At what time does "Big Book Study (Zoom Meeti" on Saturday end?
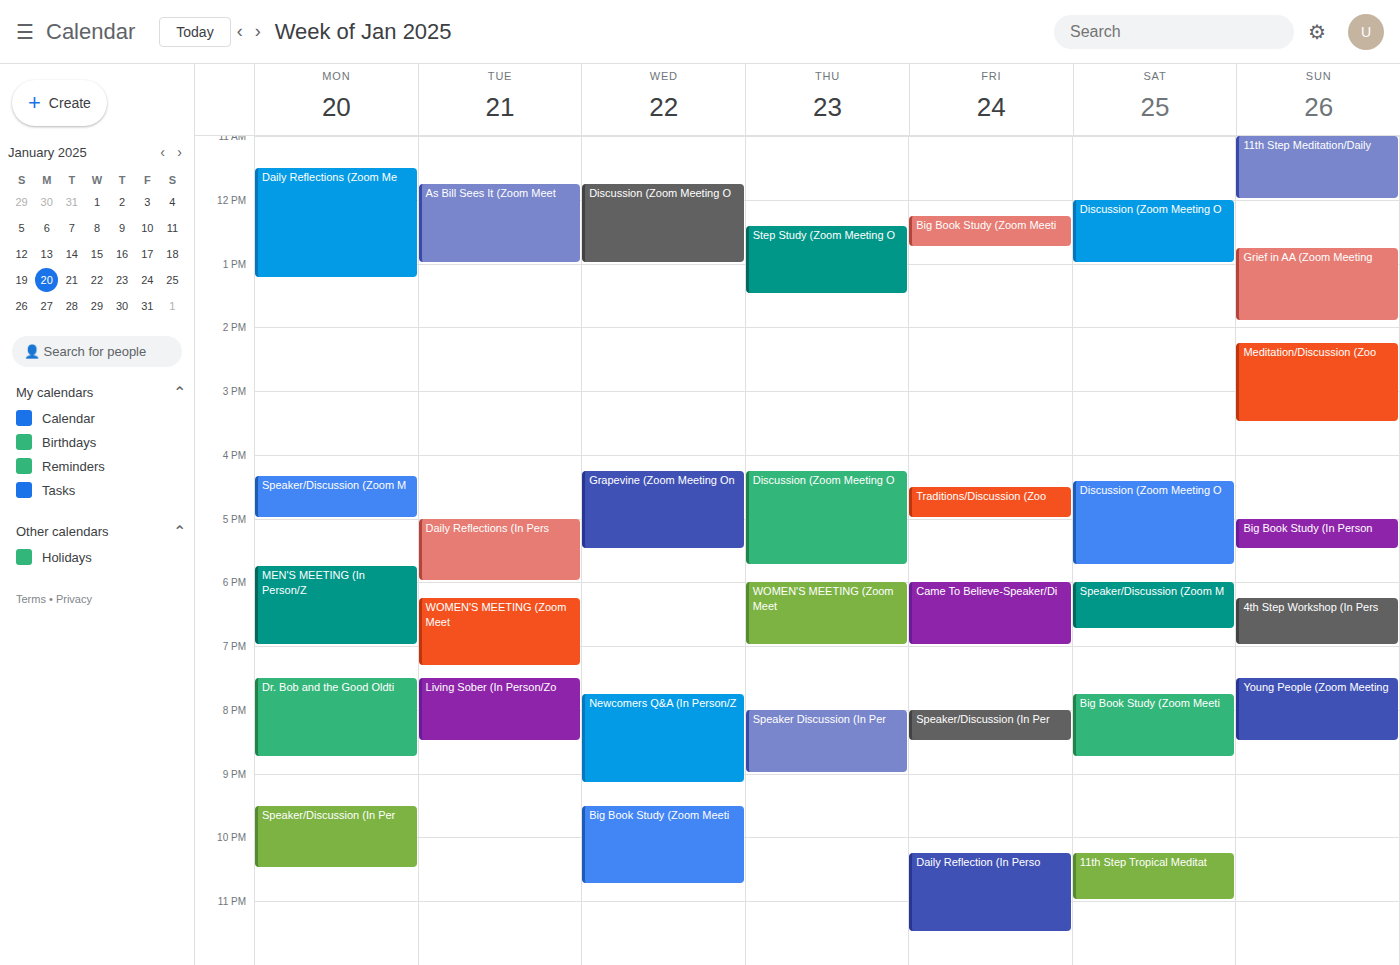
8:45 PM